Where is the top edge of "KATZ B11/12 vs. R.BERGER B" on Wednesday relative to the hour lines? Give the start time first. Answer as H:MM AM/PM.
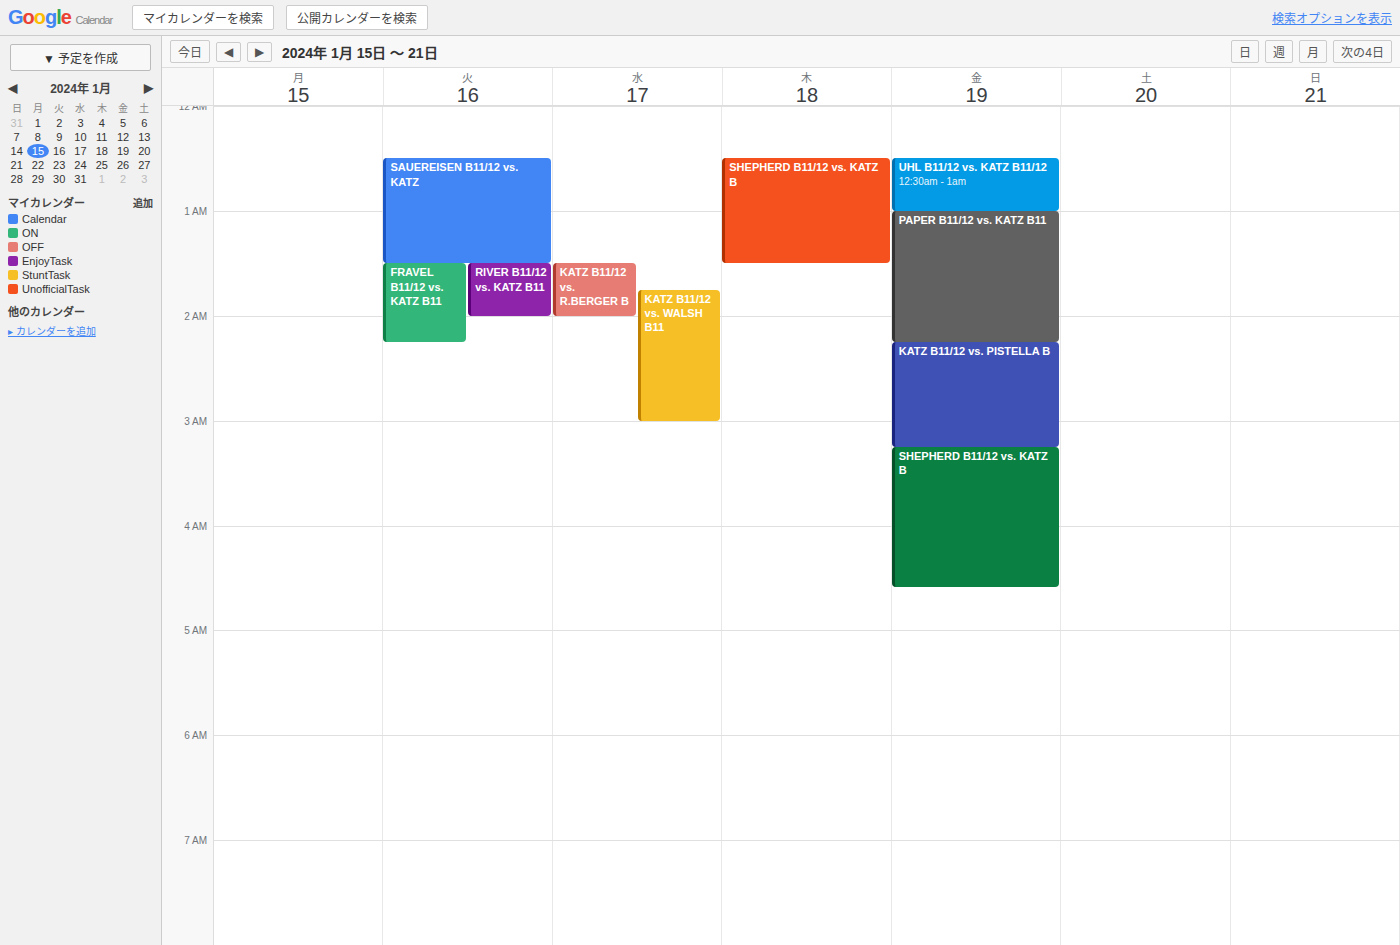
1:30 AM -- halfway between the 1 AM and 2 AM lines.